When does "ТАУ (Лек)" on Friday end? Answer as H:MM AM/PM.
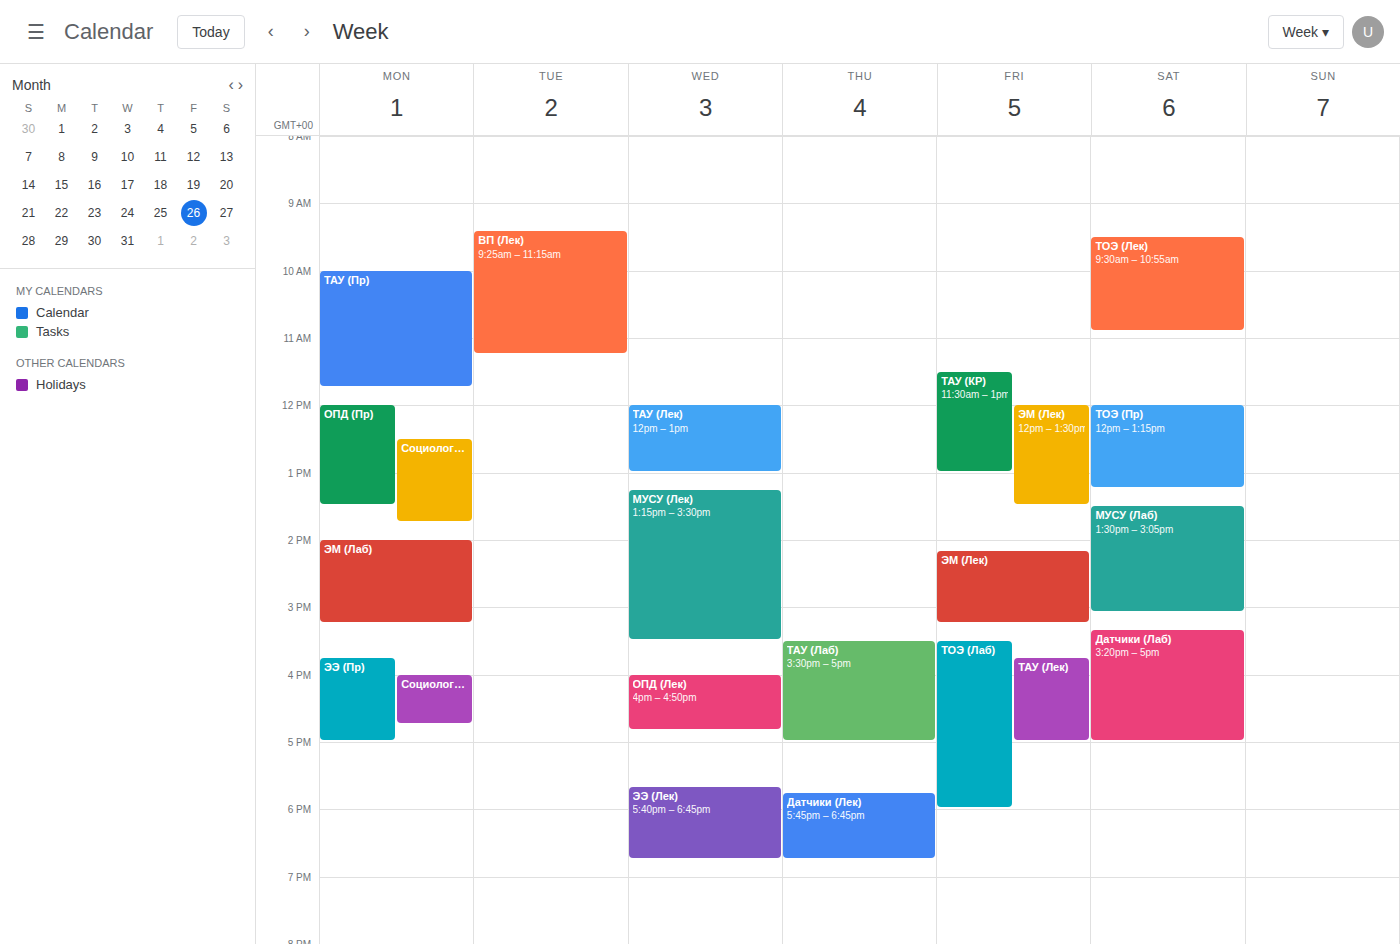
5:00 PM